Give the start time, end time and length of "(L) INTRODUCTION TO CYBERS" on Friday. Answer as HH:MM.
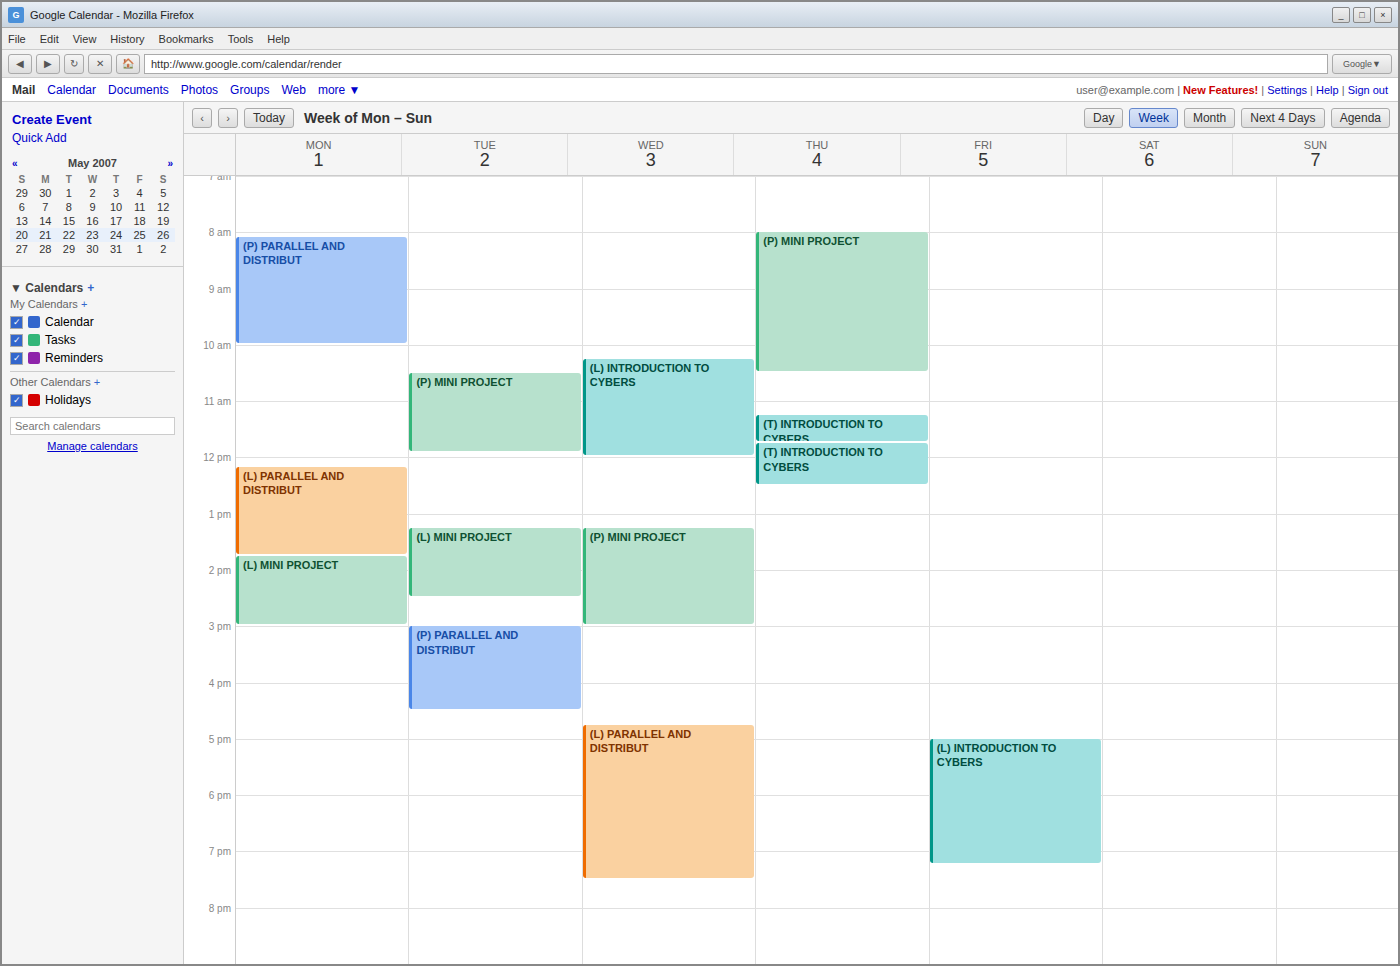
17:00 to 19:15, 2 hours 15 minutes